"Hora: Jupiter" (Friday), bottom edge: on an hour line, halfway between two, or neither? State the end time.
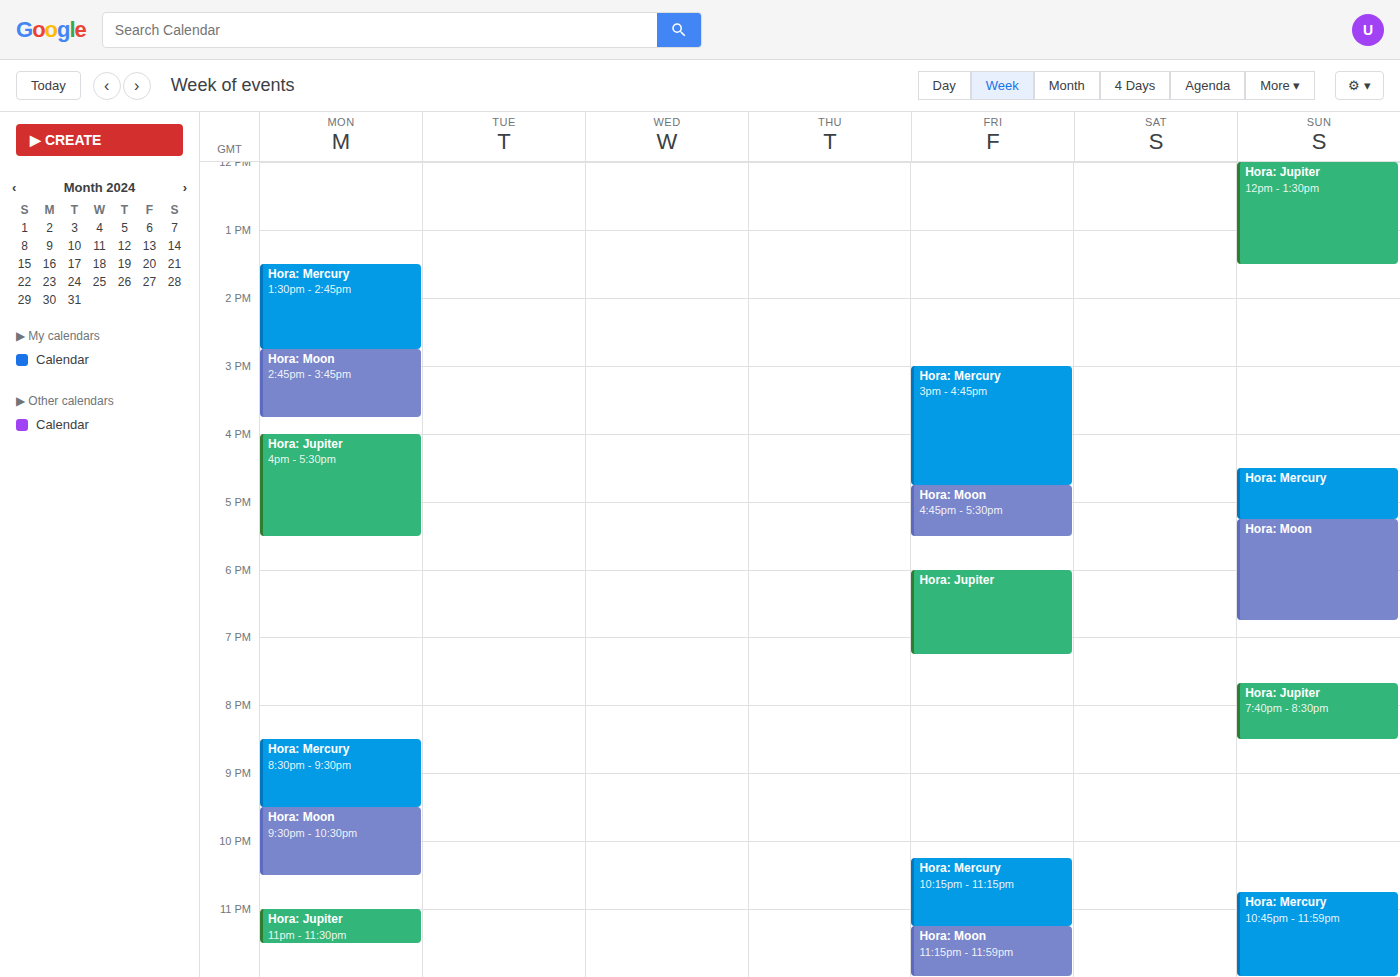
7:15 PM -- neither: a quarter of the way from the 7 PM line to the 8 PM line.